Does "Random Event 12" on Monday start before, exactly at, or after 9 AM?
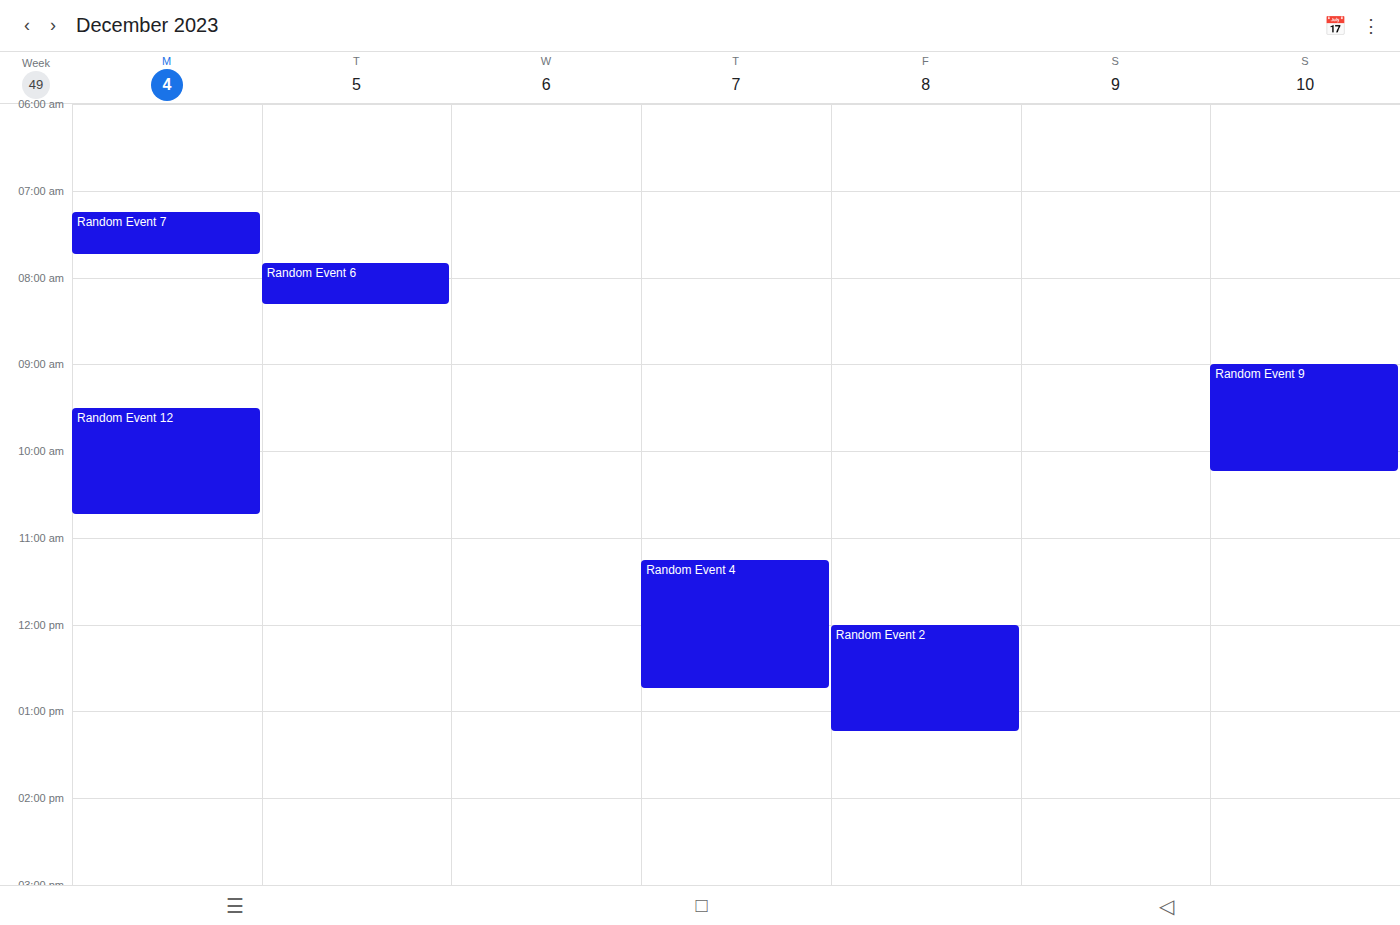
9:30 AM -- after 9 AM, 30 minutes below the 9 AM line.